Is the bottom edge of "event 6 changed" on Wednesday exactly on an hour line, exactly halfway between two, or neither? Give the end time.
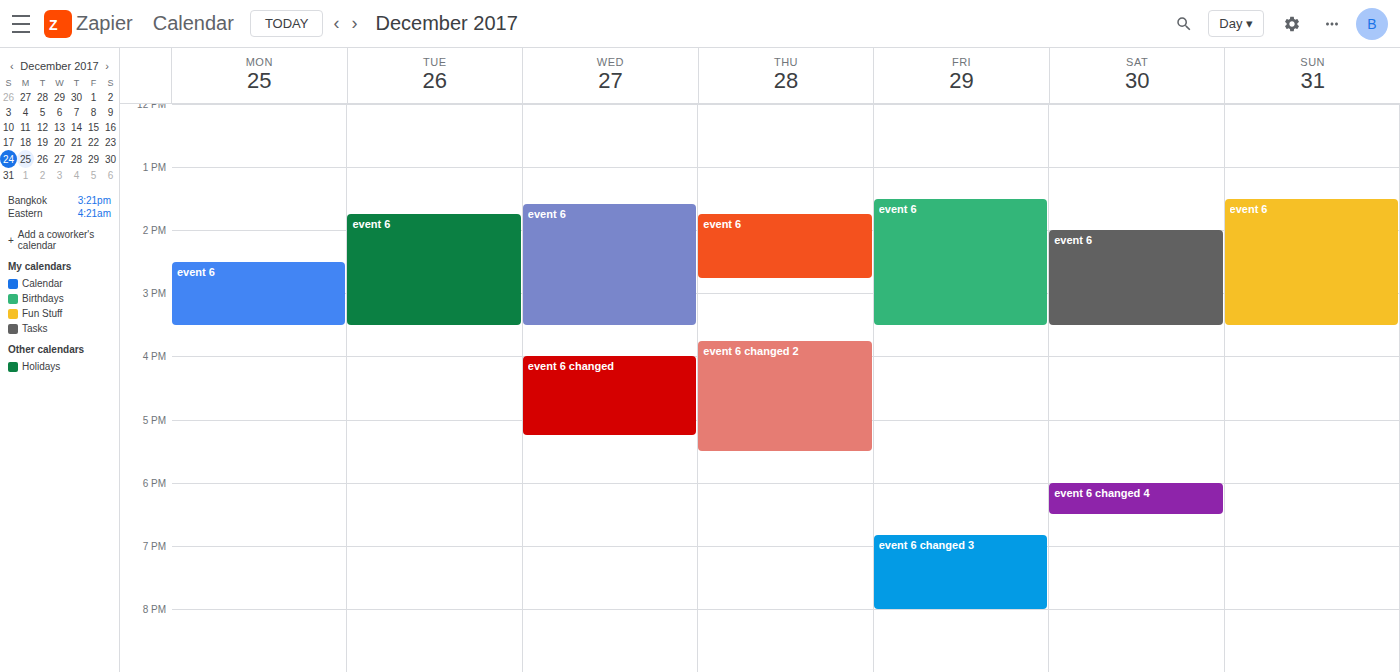
5:15 PM -- neither: a quarter of the way from the 5 PM line to the 6 PM line.